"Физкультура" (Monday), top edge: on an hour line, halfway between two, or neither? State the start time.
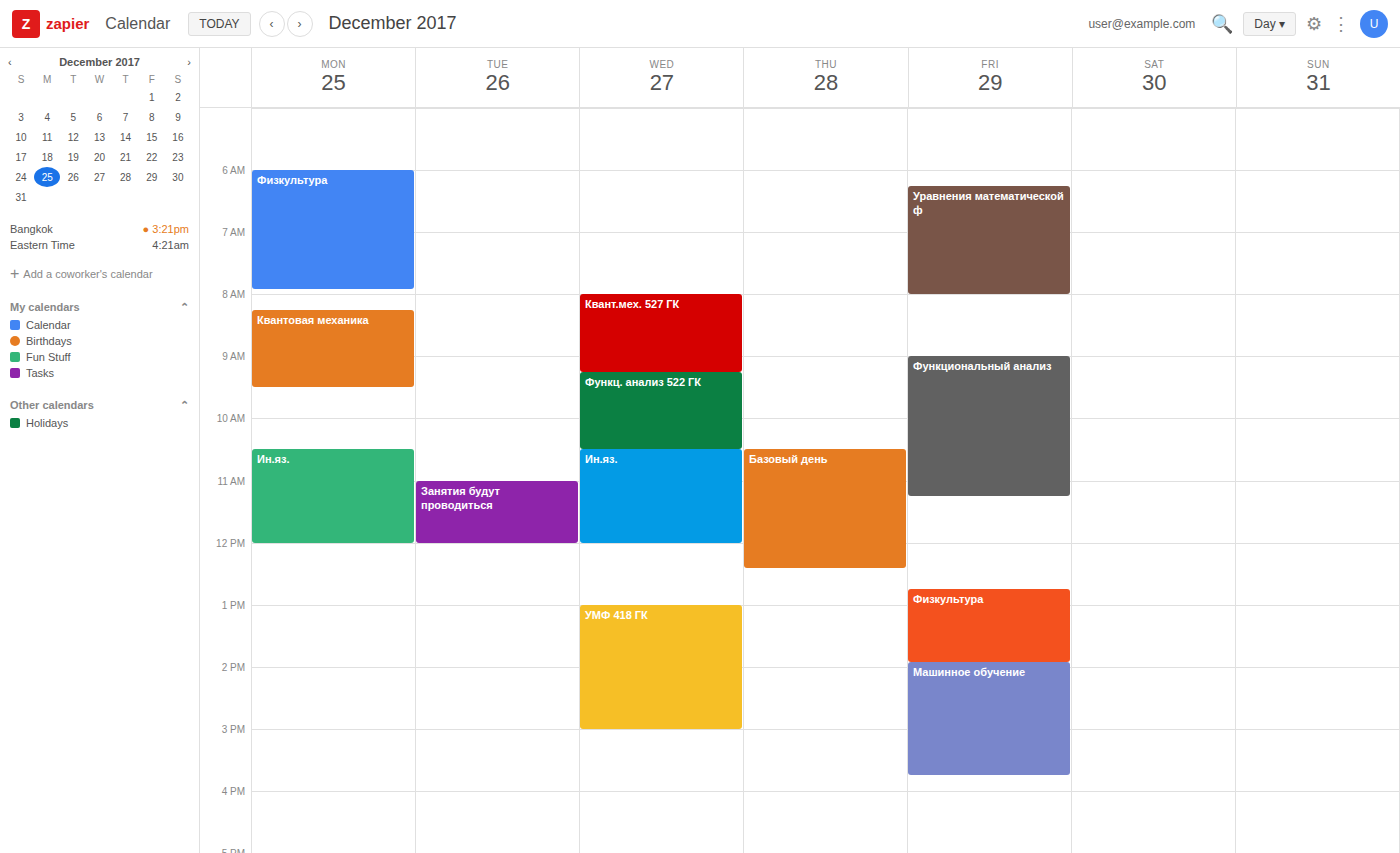
06:00 -- exactly on the 06:00 line.